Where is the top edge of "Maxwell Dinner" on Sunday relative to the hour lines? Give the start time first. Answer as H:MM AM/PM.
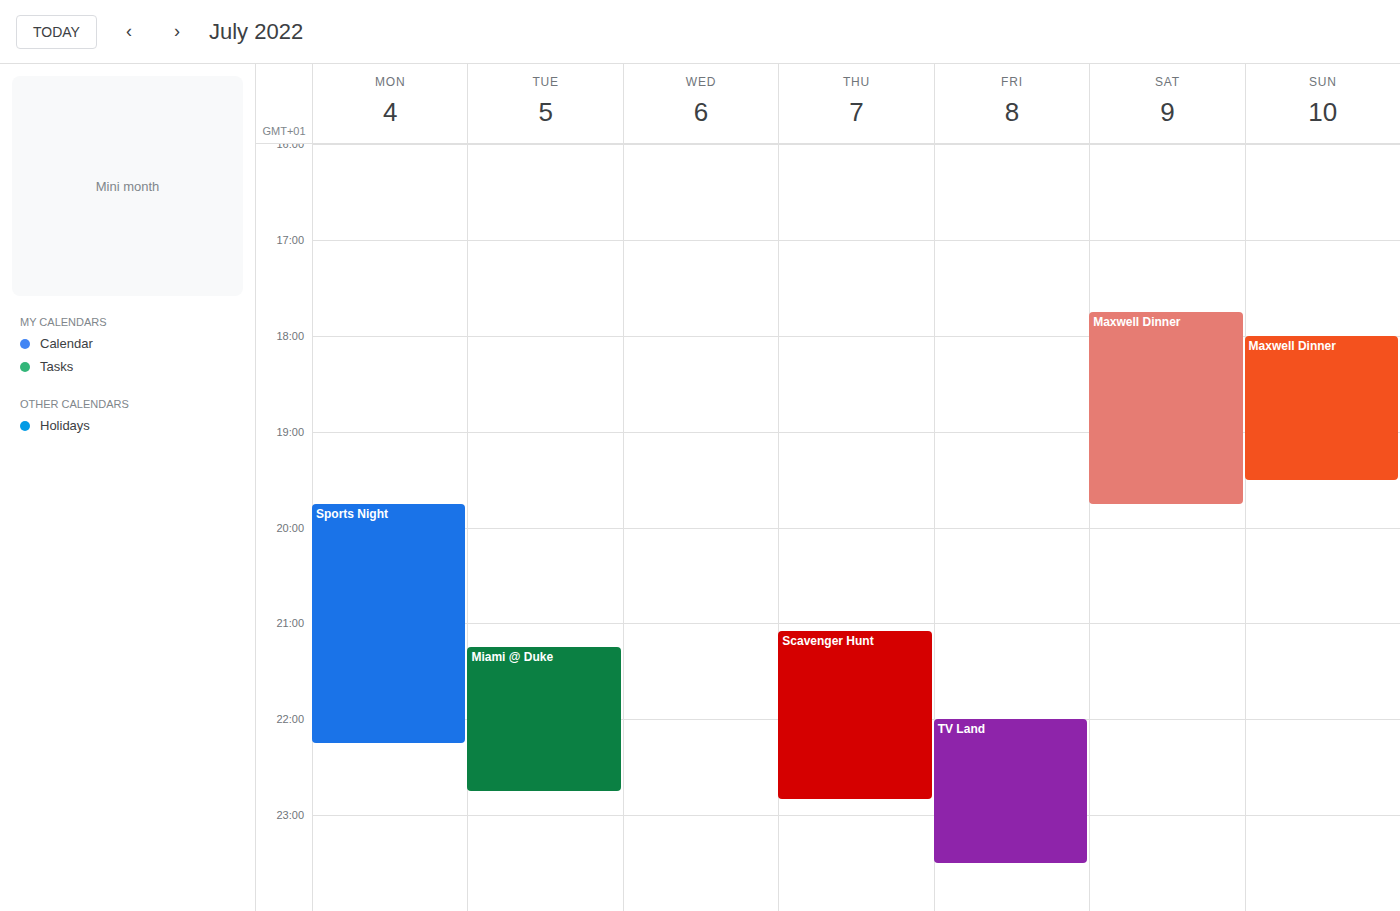
6:00 PM -- exactly on the 6 PM line.